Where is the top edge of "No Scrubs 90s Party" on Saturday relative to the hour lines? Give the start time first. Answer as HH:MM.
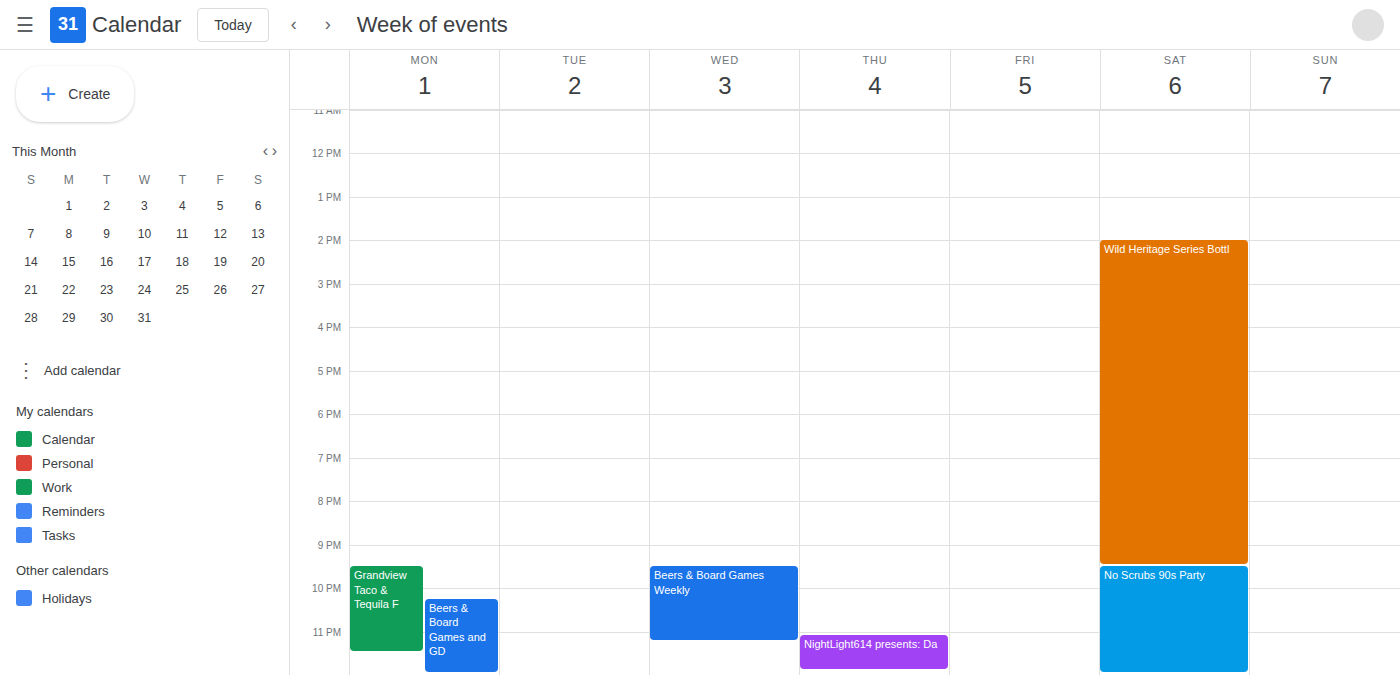
21:30 -- halfway between the 21:00 and 22:00 lines.